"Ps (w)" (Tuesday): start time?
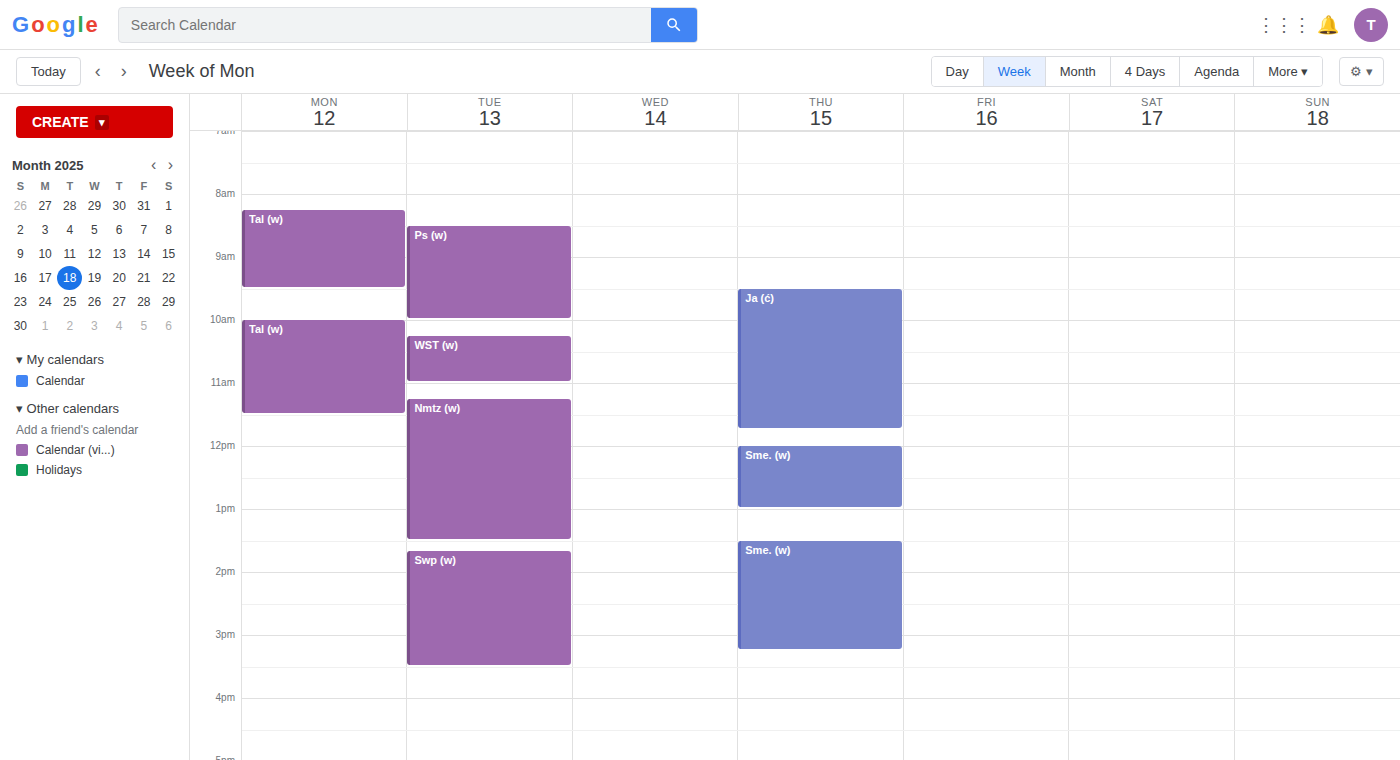
8:30 AM